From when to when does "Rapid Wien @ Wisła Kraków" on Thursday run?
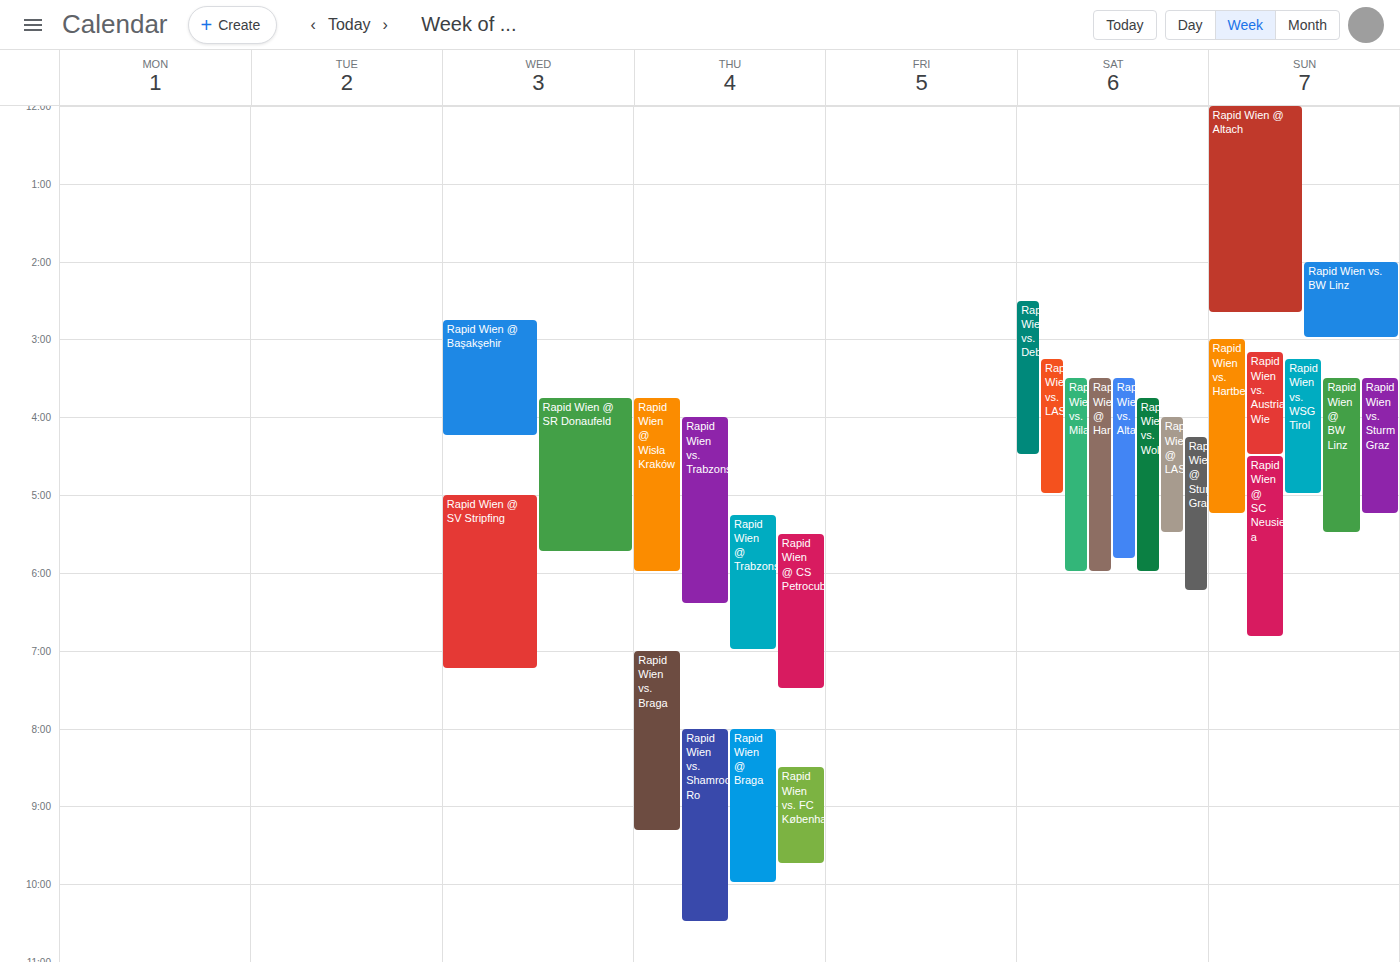
3:45 PM to 6:00 PM